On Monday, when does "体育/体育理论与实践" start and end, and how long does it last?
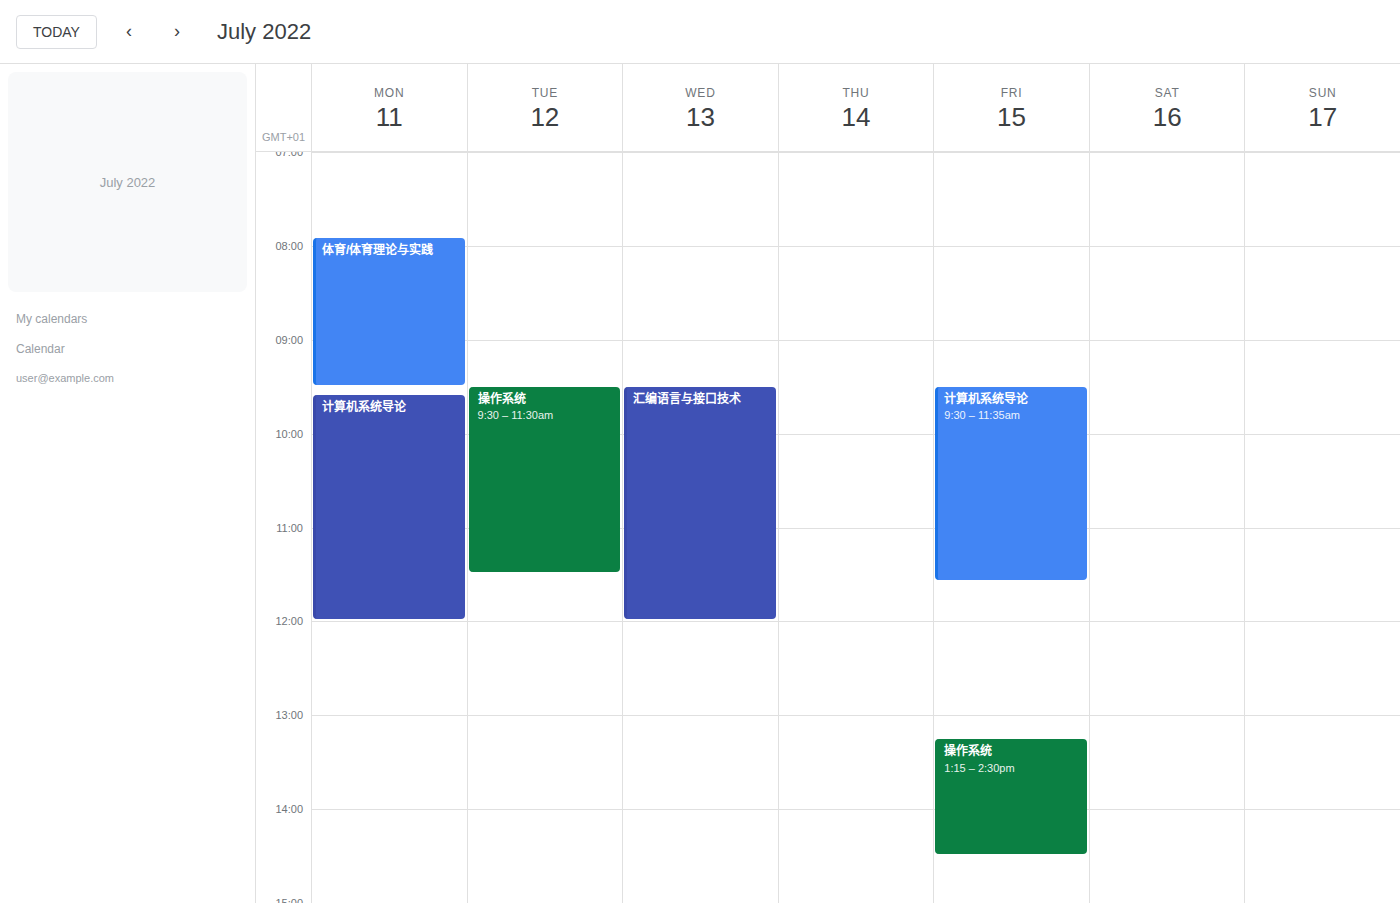
7:55 AM to 9:30 AM, 1 hour 35 minutes